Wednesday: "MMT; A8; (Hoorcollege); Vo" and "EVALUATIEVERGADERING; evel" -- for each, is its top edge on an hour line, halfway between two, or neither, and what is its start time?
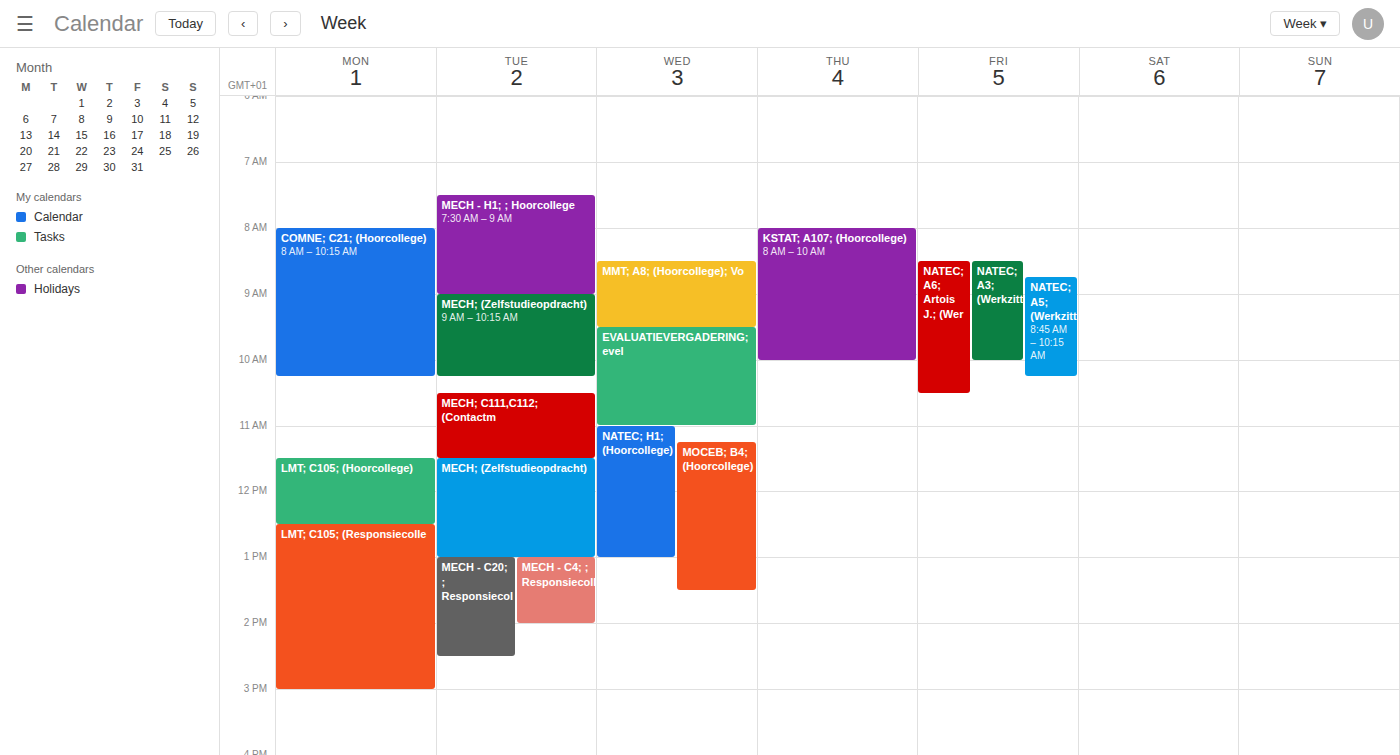
"MMT; A8; (Hoorcollege); Vo": 8:30 AM, halfway between the 8 AM and 9 AM lines. "EVALUATIEVERGADERING; evel": 9:30 AM, halfway between the 9 AM and 10 AM lines.